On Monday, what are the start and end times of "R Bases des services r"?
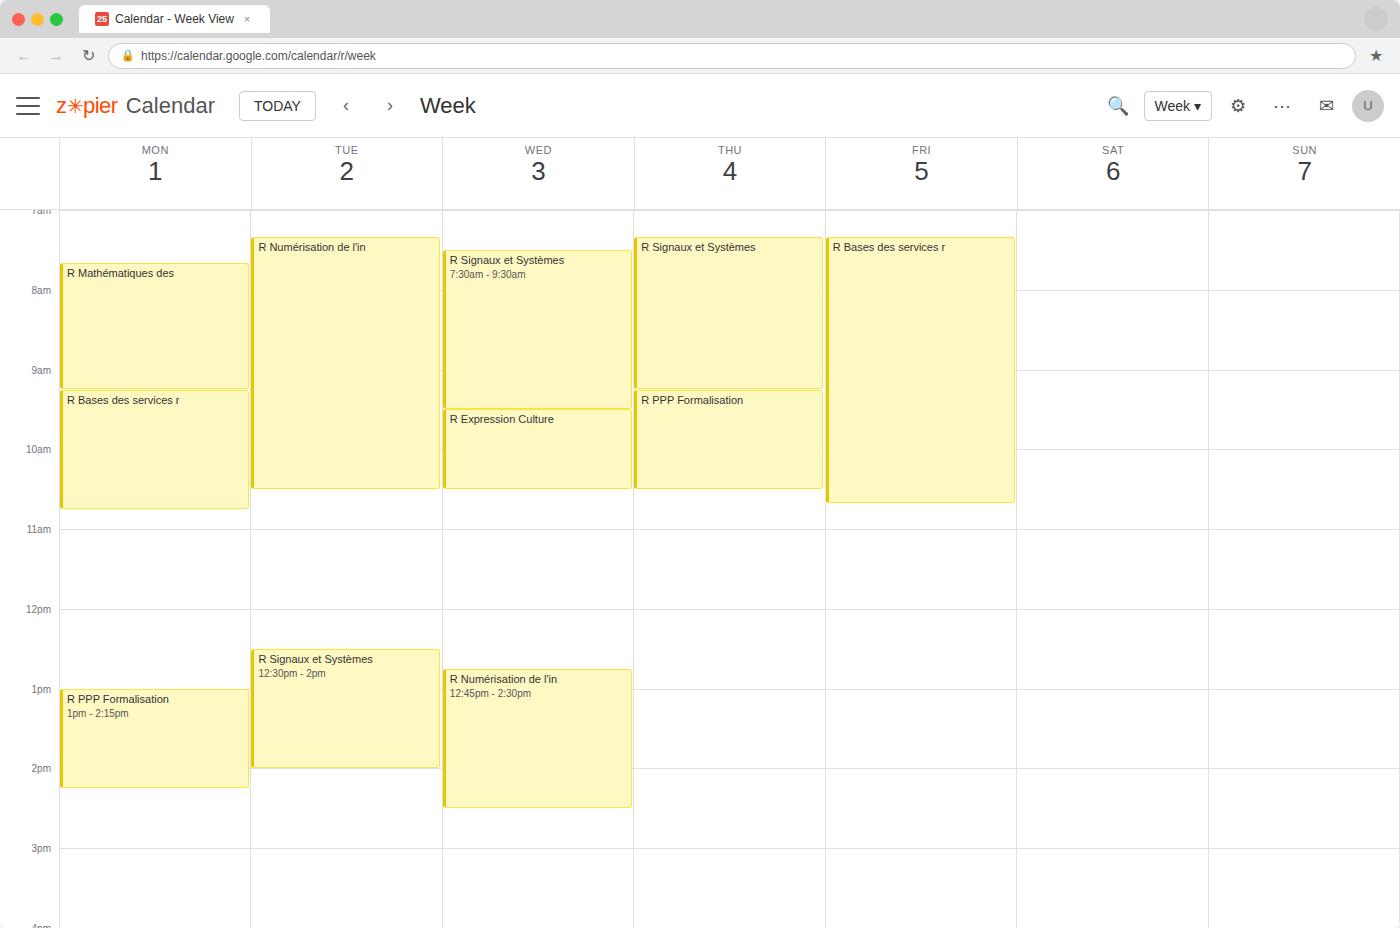
09:15 to 10:45